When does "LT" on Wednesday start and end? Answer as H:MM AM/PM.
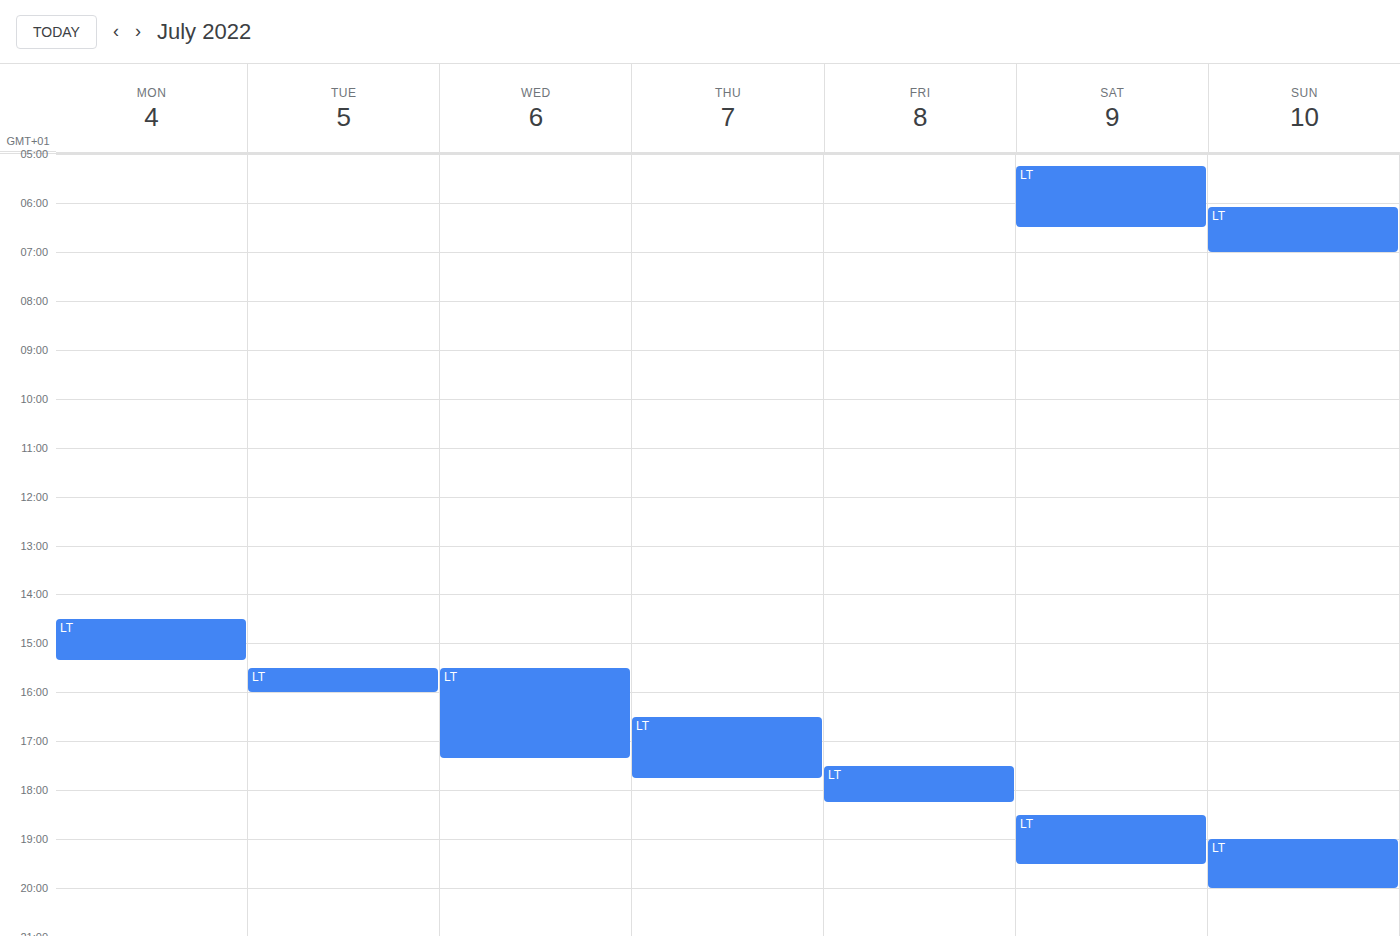
3:30 PM to 5:20 PM